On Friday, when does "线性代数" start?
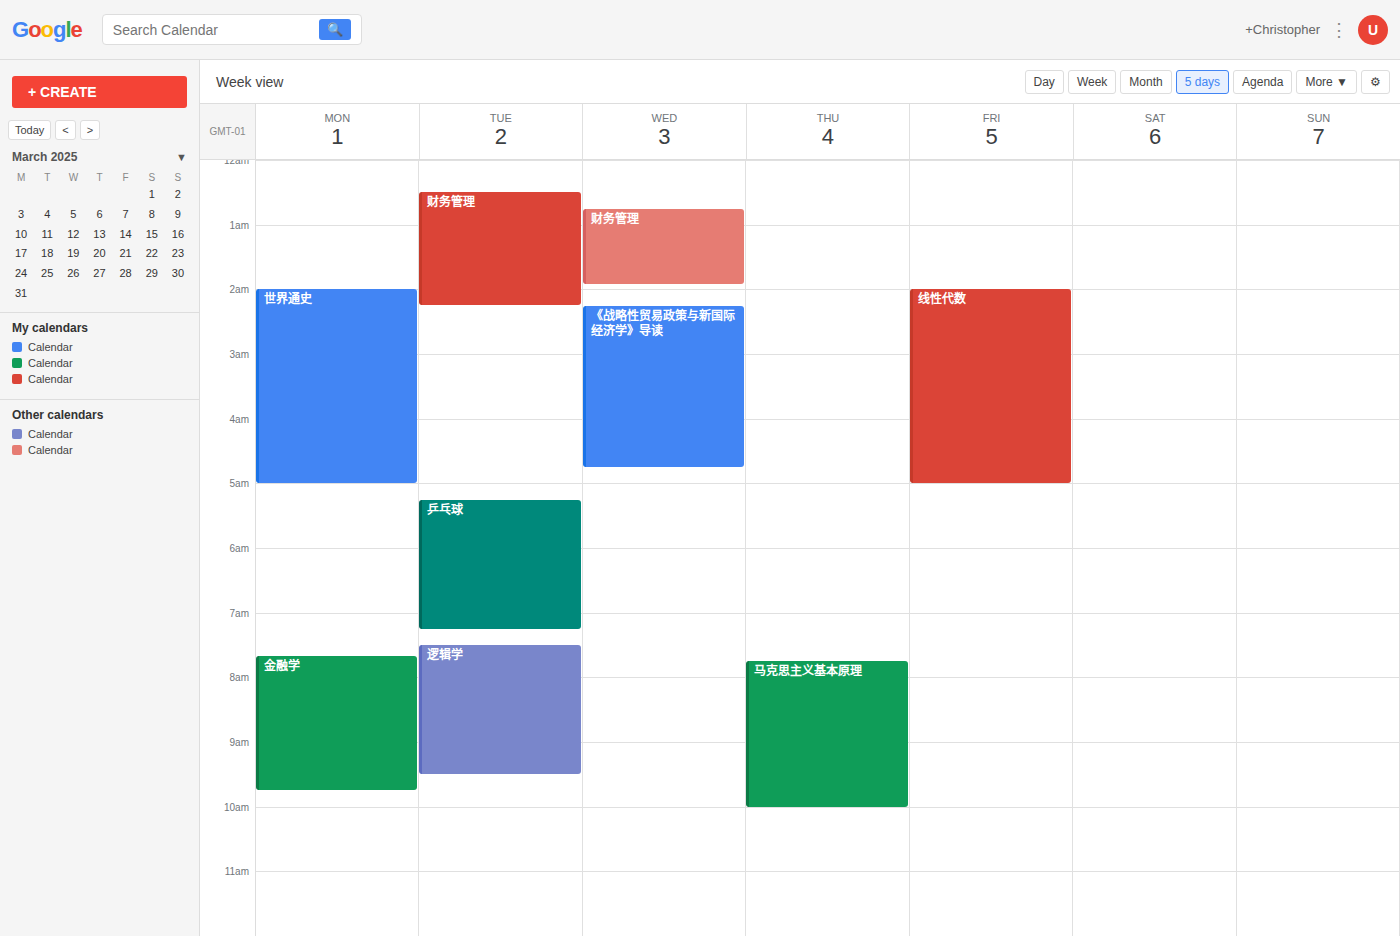
02:00